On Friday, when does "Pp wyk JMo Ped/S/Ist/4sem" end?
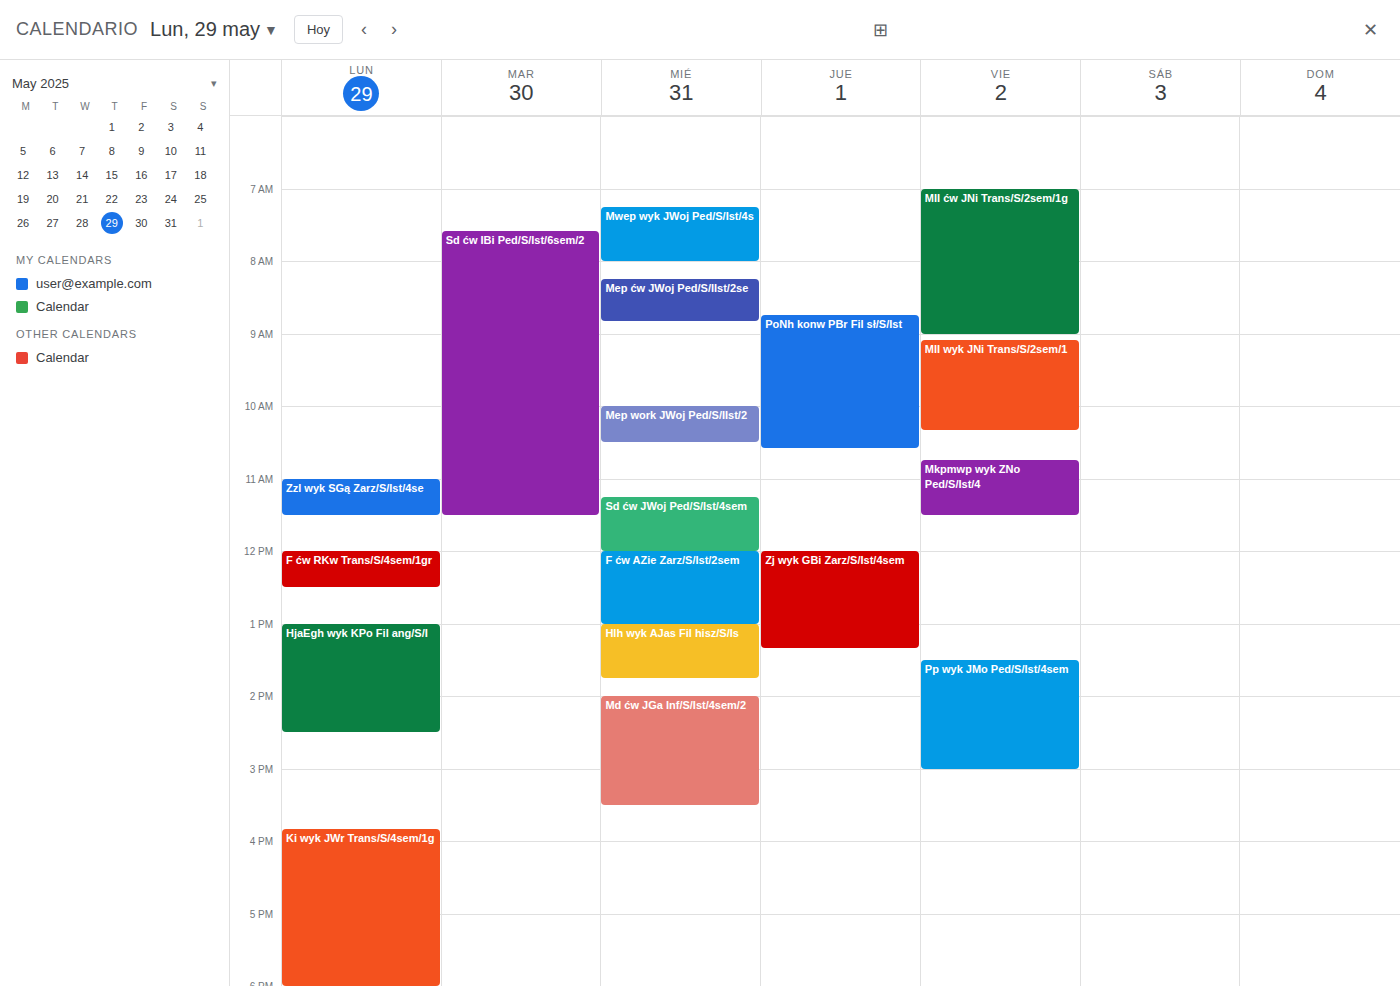
3:00 PM